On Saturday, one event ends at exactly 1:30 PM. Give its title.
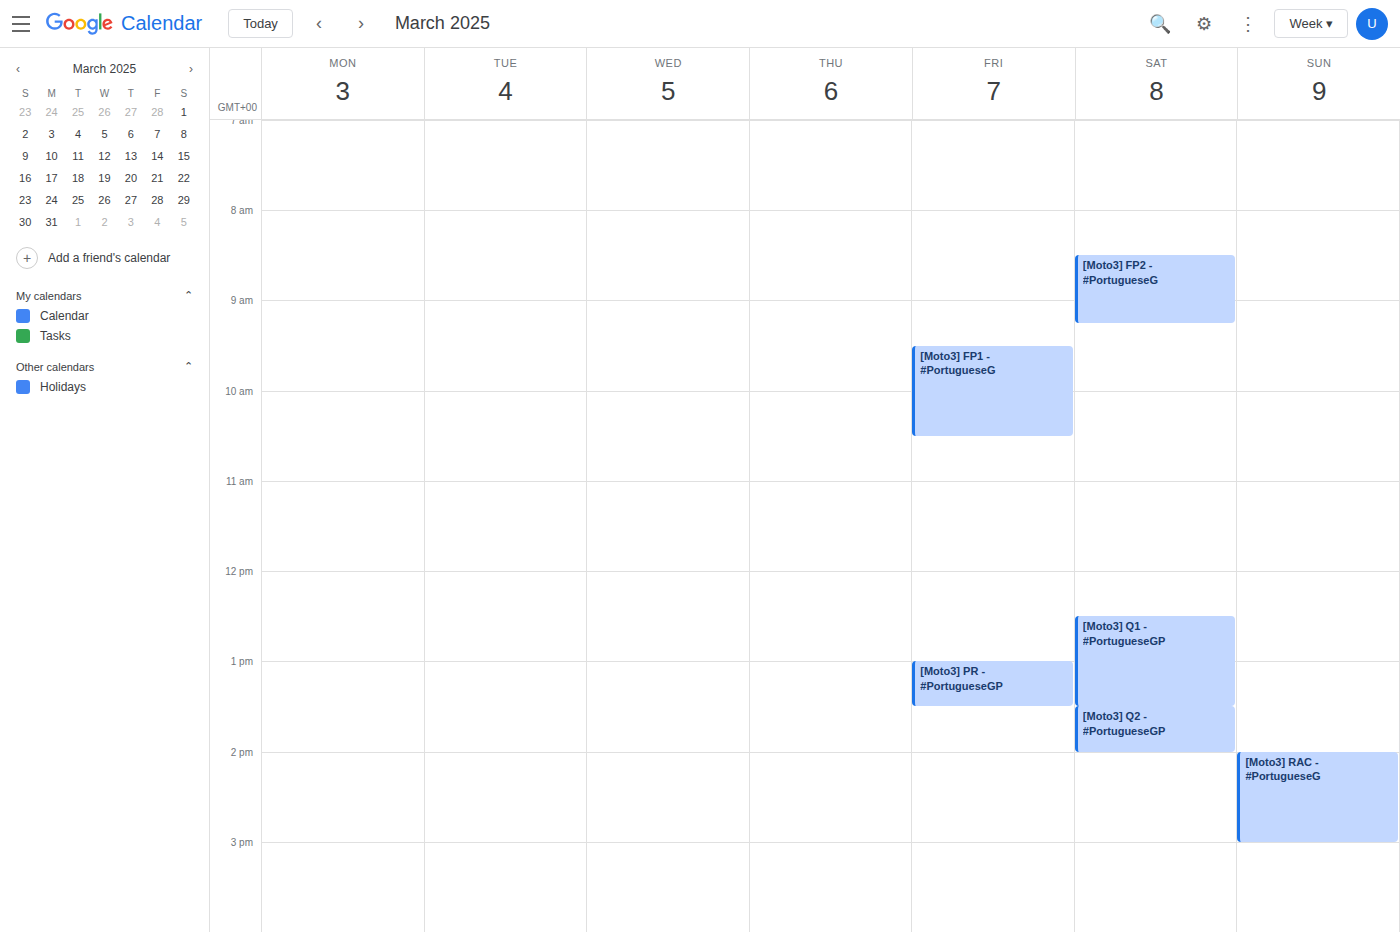
"[Moto3] Q1 - #PortugueseGP"